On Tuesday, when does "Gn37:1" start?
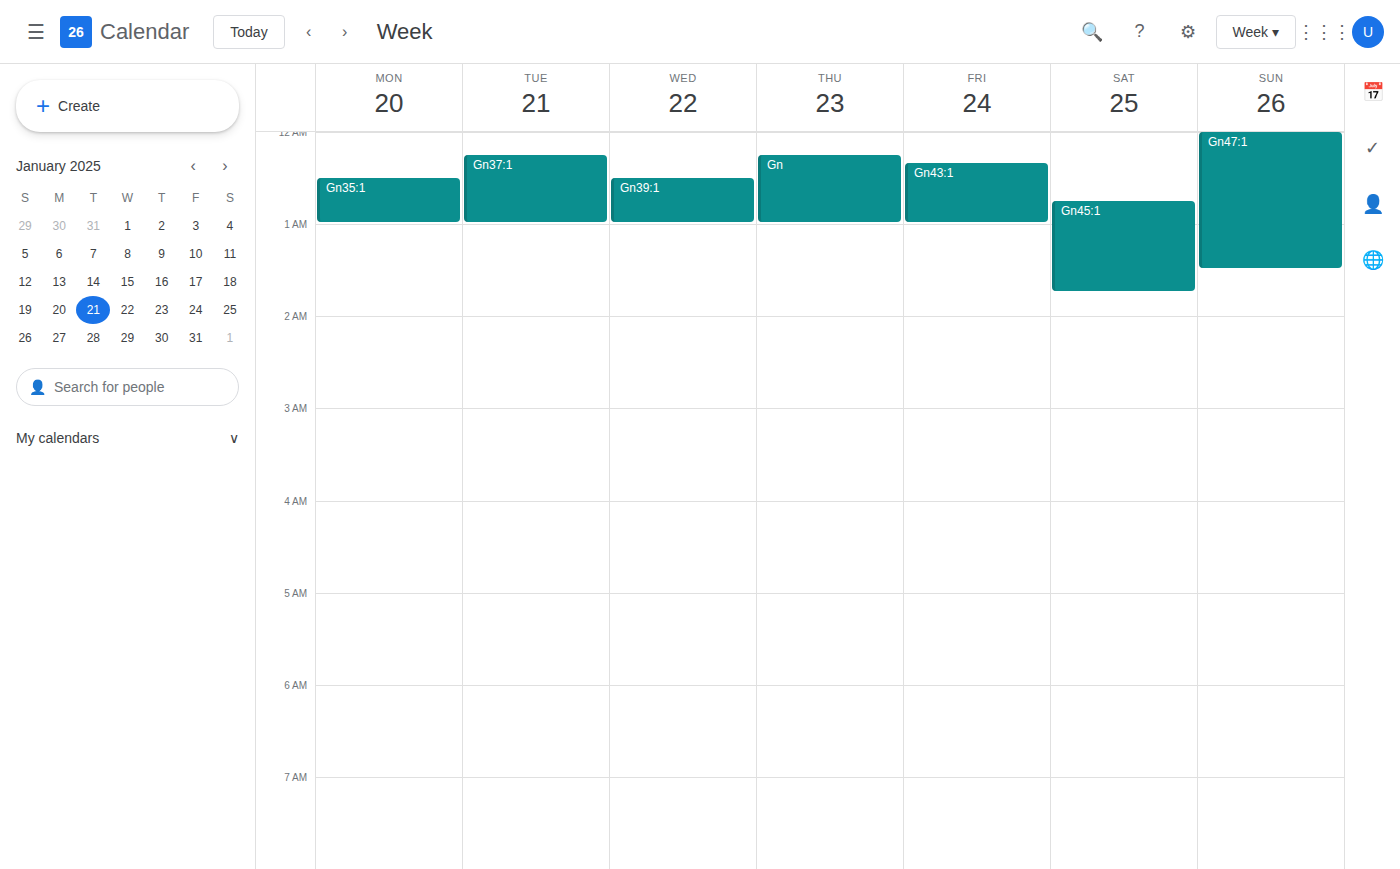
12:15 AM